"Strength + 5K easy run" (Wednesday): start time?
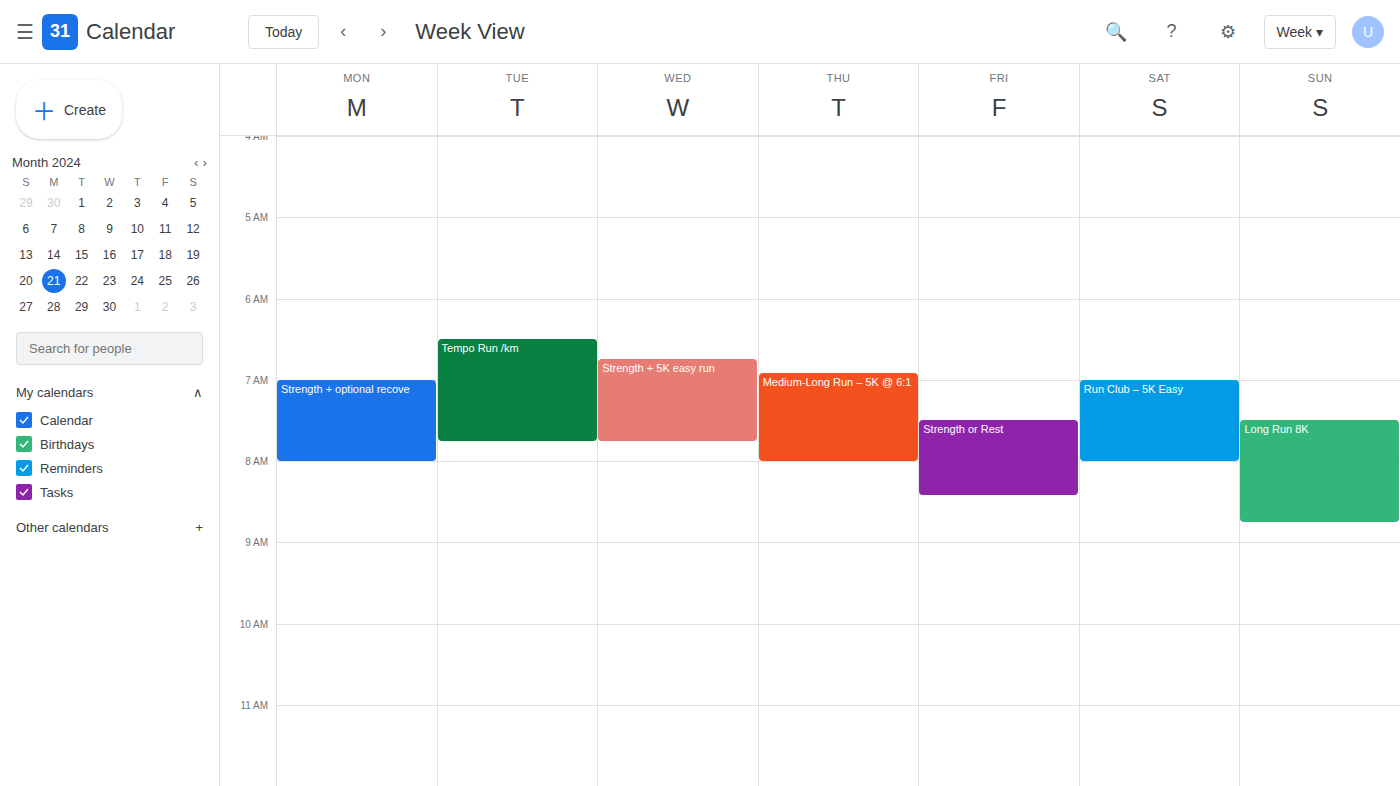
6:45 AM